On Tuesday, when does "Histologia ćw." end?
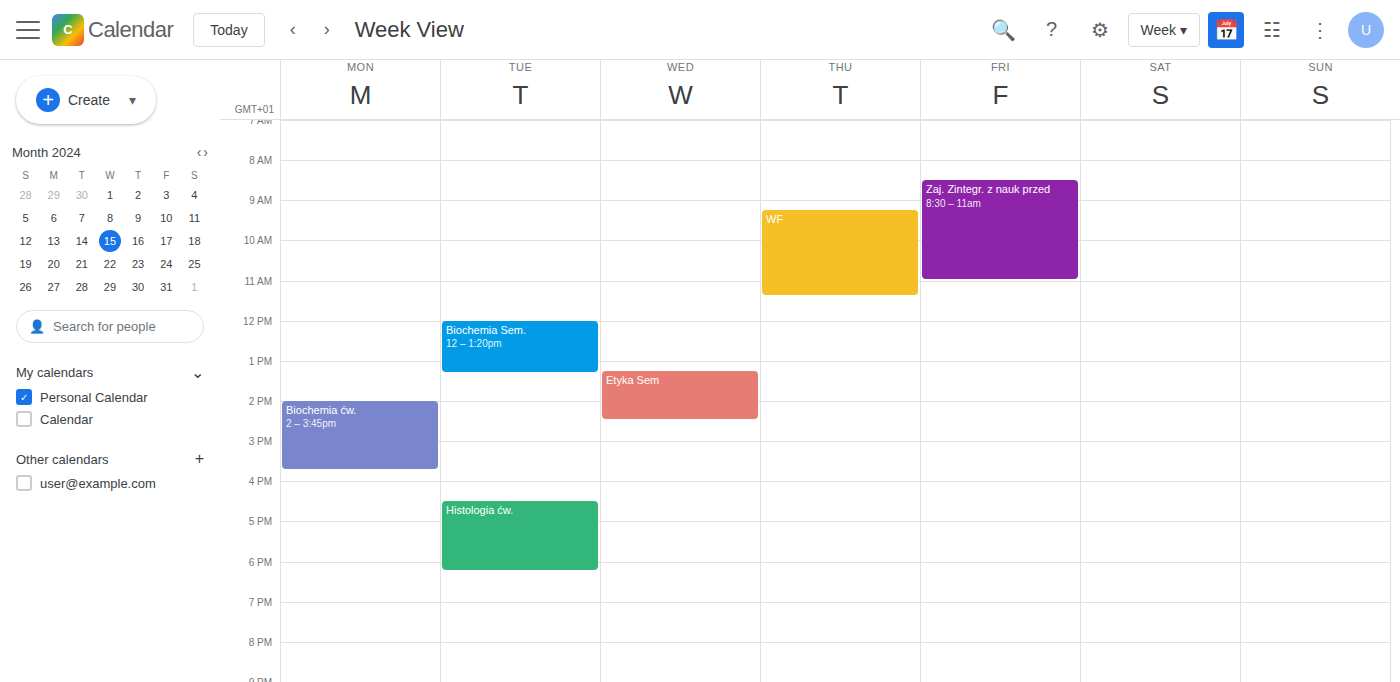
6:15 PM